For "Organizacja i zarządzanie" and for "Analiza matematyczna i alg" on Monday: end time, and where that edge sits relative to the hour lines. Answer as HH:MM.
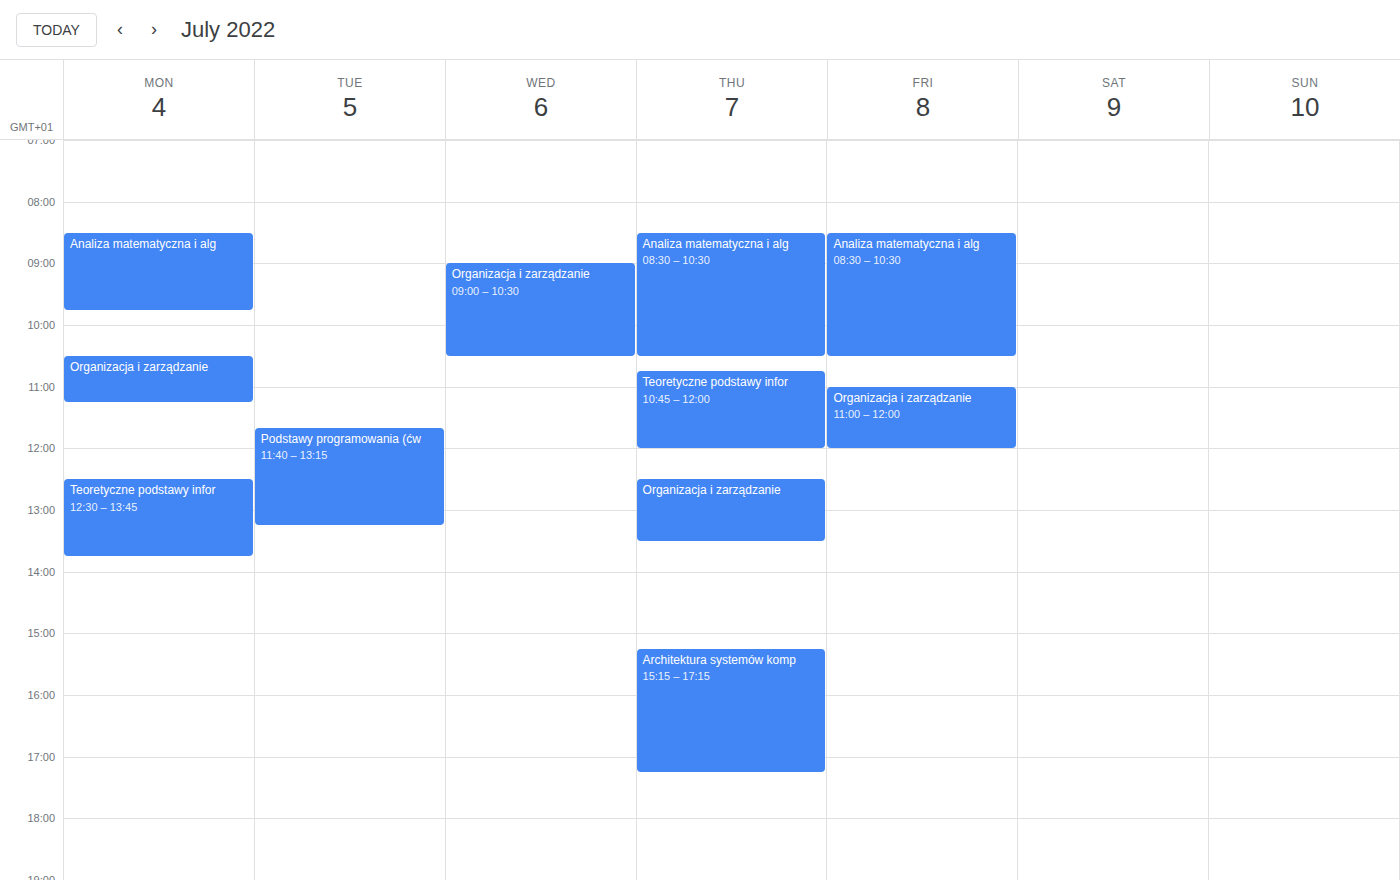
"Organizacja i zarządzanie": 11:15, neither: a quarter of the way from the 11:00 line to the 12:00 line. "Analiza matematyczna i alg": 09:45, neither: three quarters of the way from the 09:00 line to the 10:00 line.